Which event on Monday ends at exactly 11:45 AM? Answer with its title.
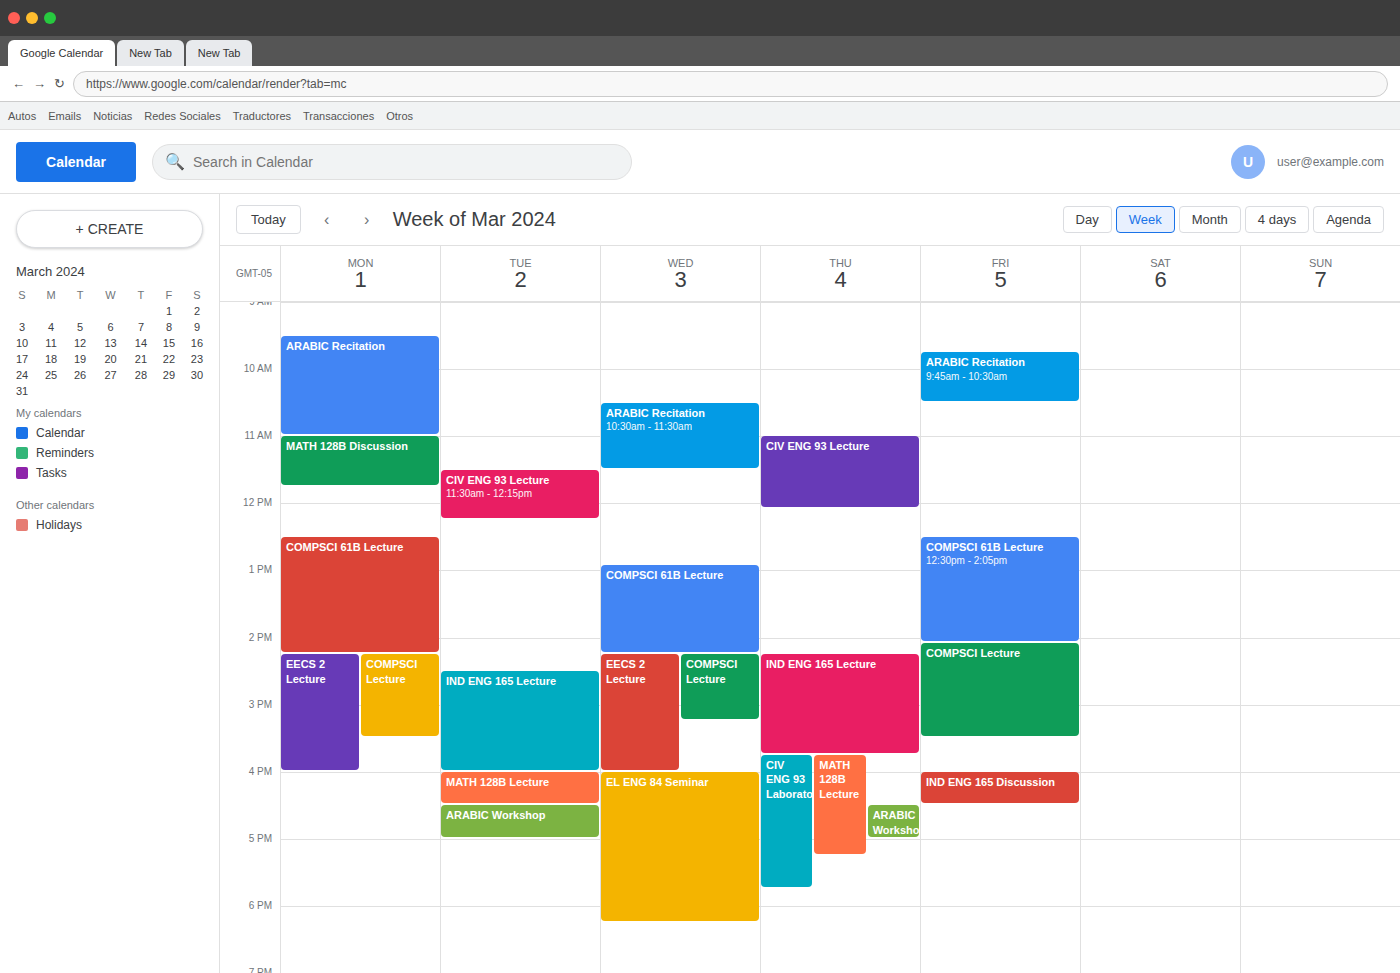
"MATH 128B Discussion"